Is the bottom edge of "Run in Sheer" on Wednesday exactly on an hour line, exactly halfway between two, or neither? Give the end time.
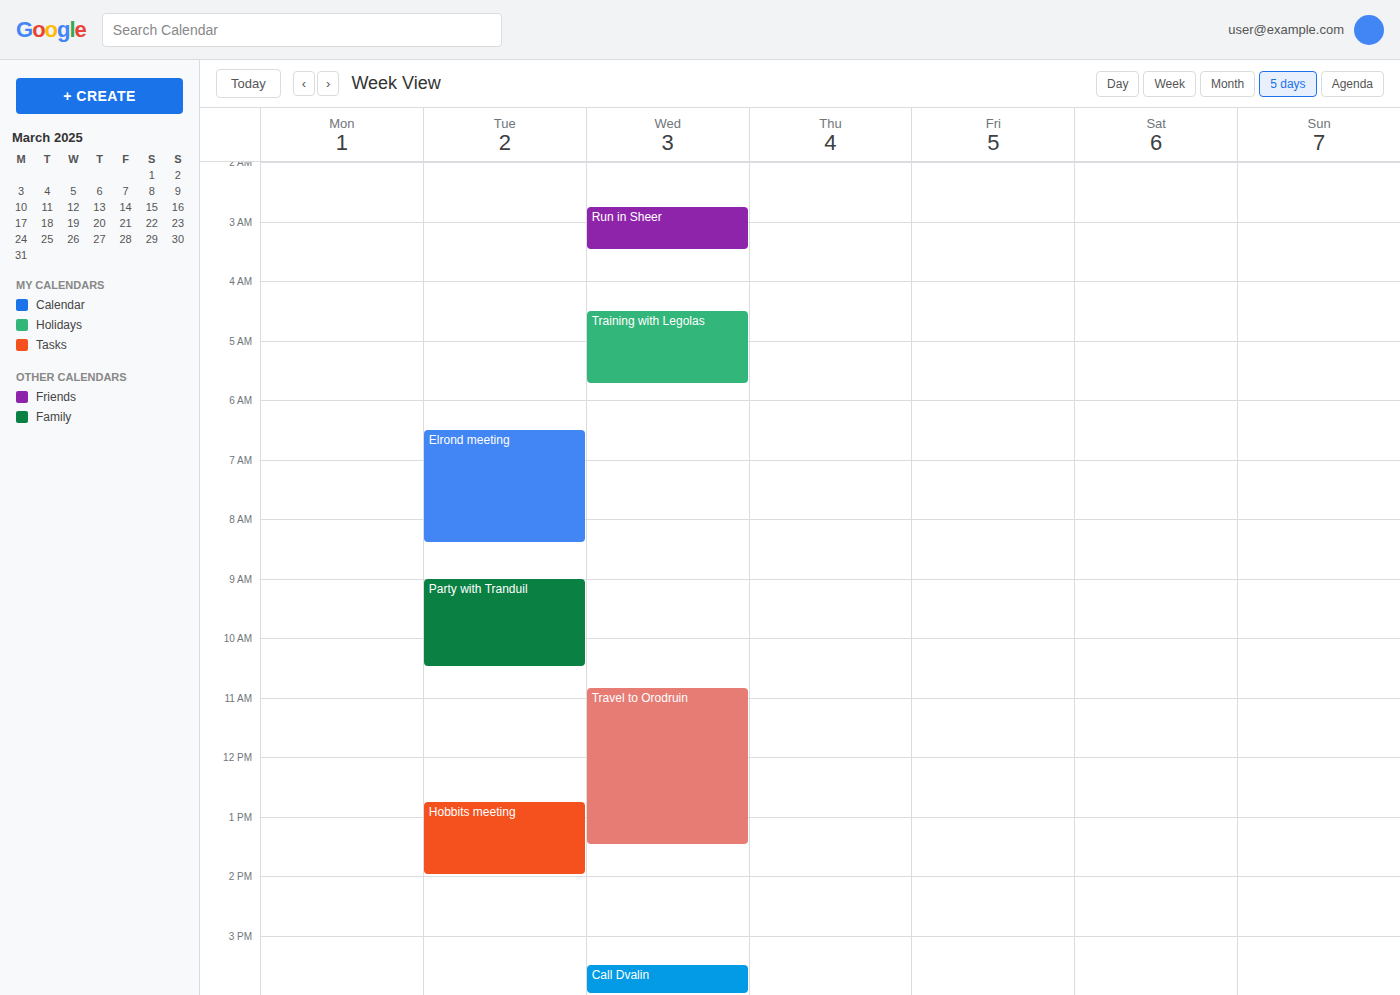
3:30 AM -- halfway between the 3 AM and 4 AM lines.